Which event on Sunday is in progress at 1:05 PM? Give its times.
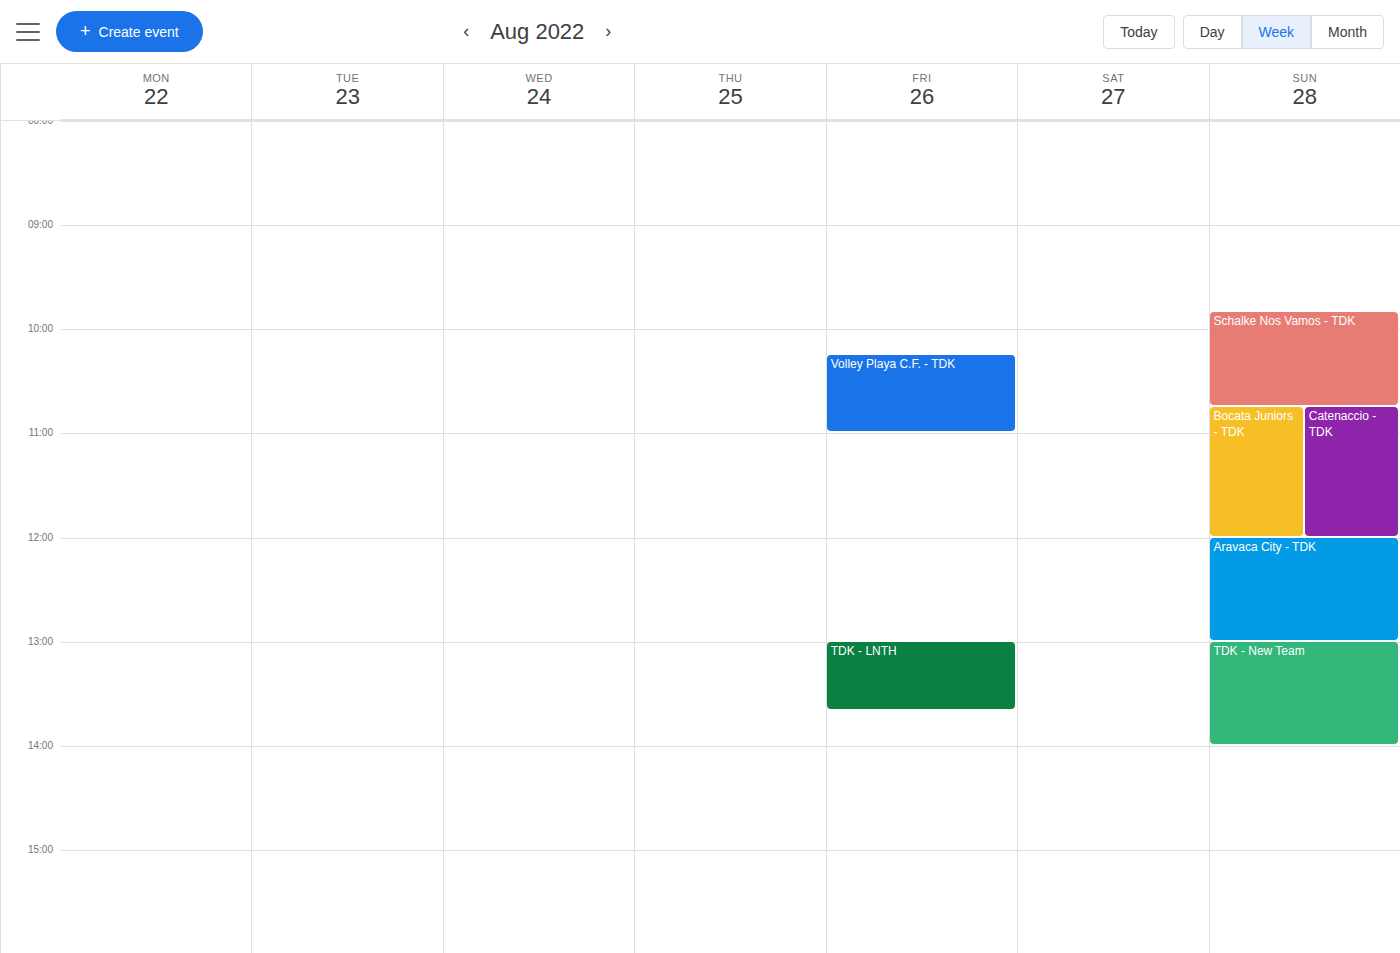
"TDK - New Team", 1:00 PM to 2:00 PM